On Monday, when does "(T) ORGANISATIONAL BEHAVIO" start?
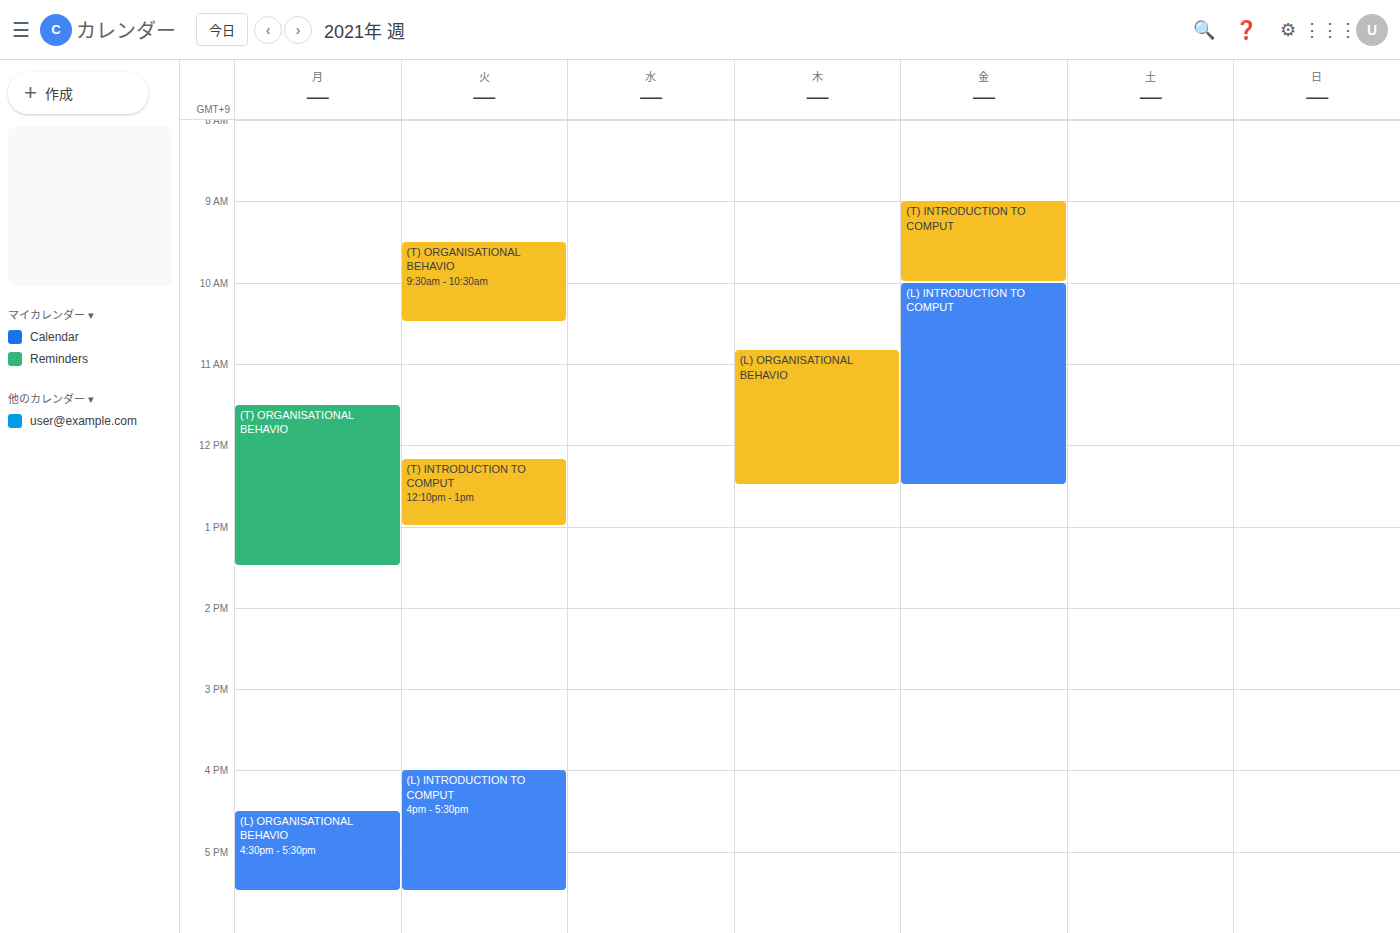
11:30 AM